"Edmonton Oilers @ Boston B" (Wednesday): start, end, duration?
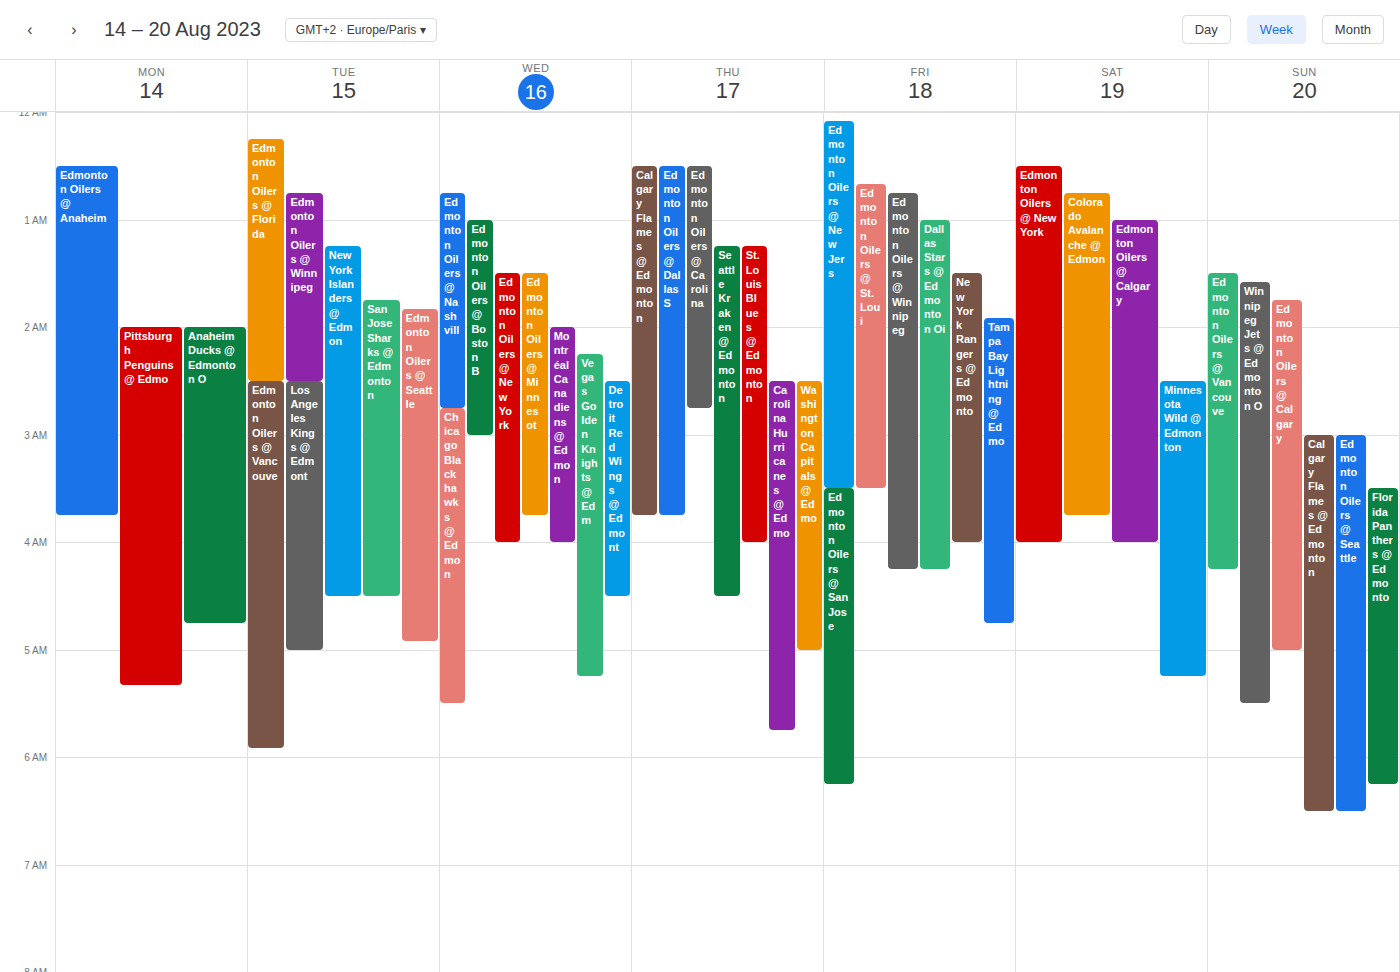
1:00 AM to 3:00 AM, 2 hours